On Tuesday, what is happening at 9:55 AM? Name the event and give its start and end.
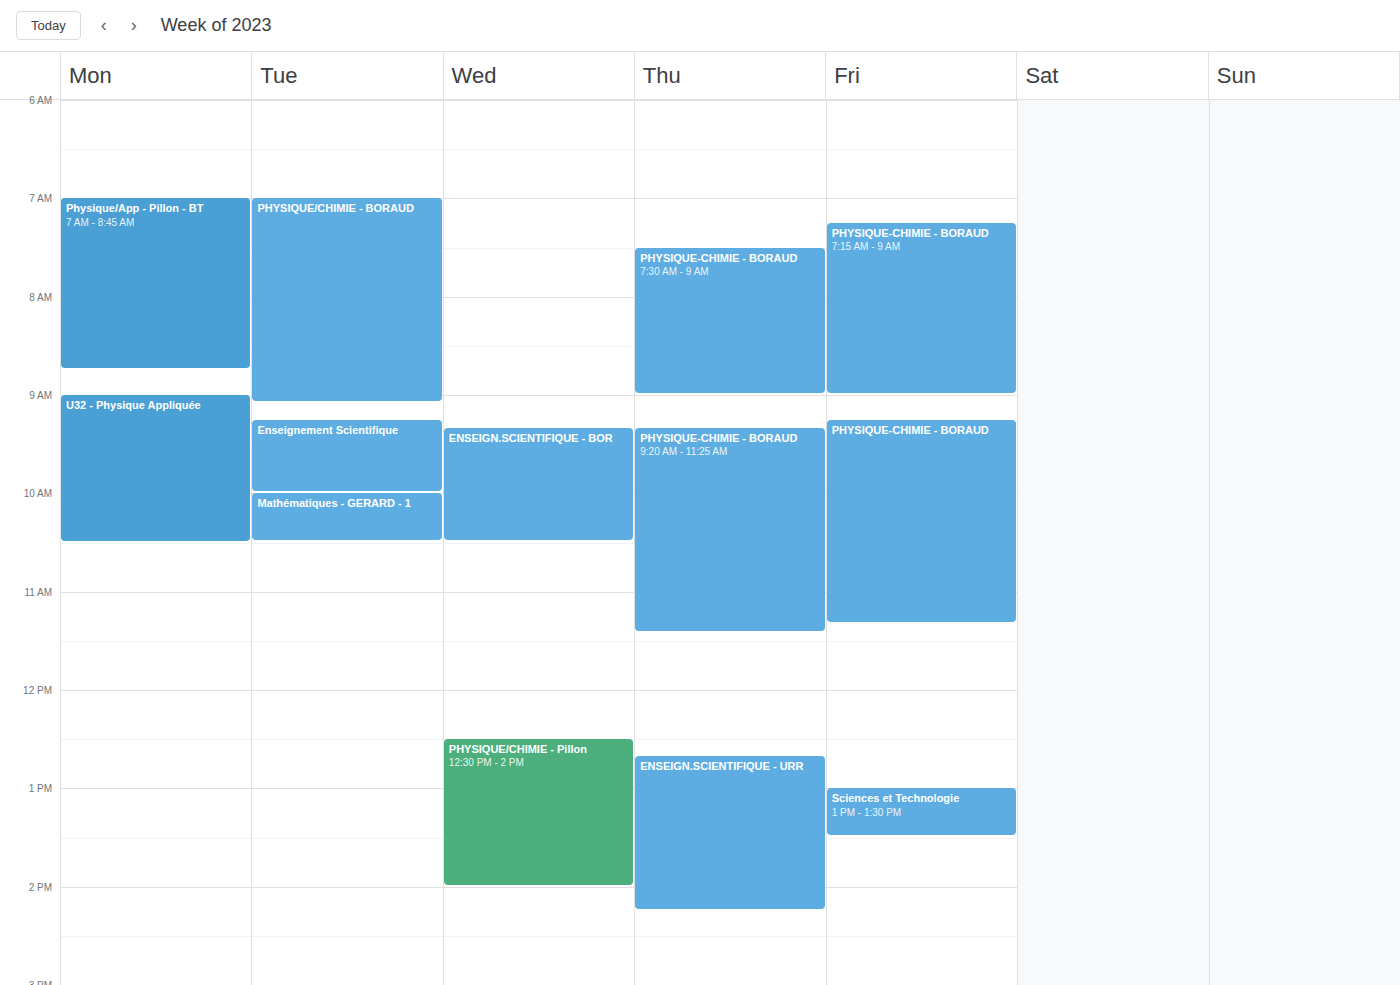
"Enseignement Scientifique", 9:15 AM to 10:00 AM